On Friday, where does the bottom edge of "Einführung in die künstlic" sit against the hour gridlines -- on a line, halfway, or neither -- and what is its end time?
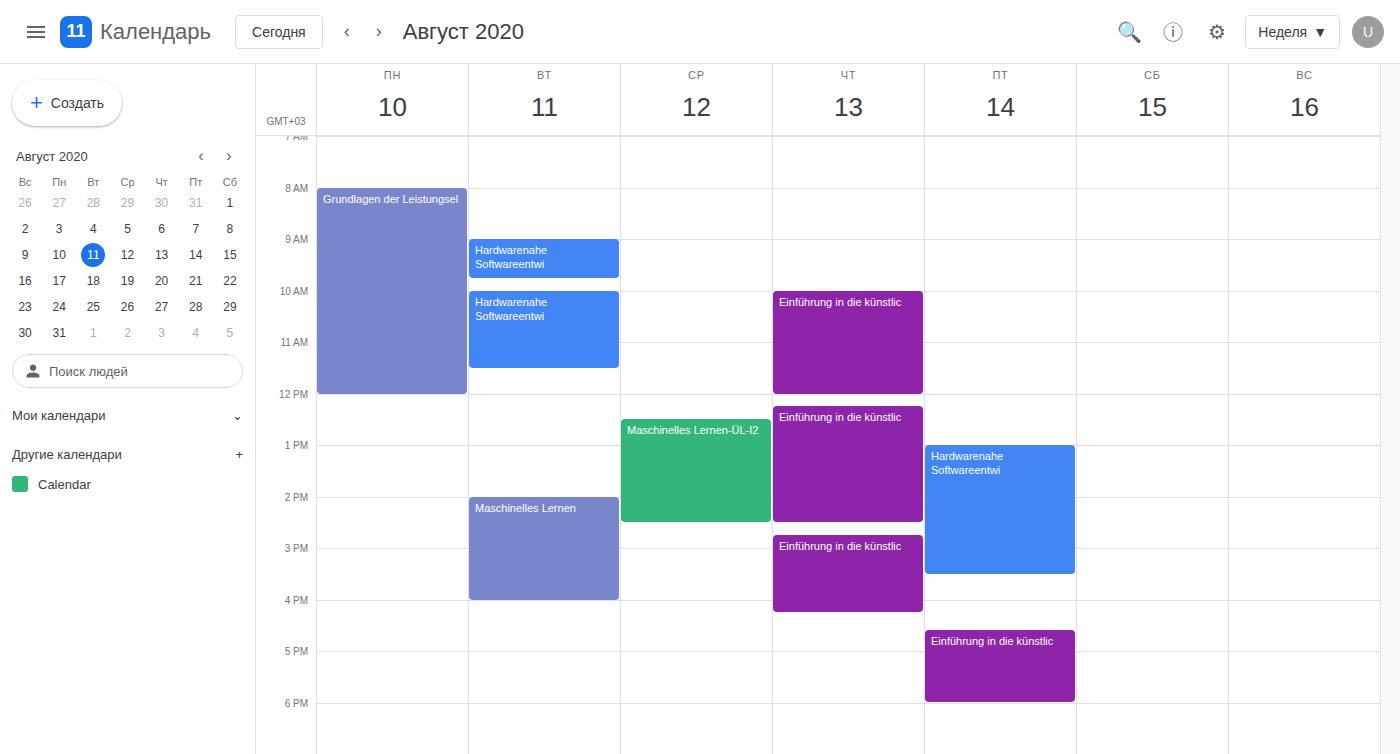
6:00 PM -- exactly on the 6 PM line.